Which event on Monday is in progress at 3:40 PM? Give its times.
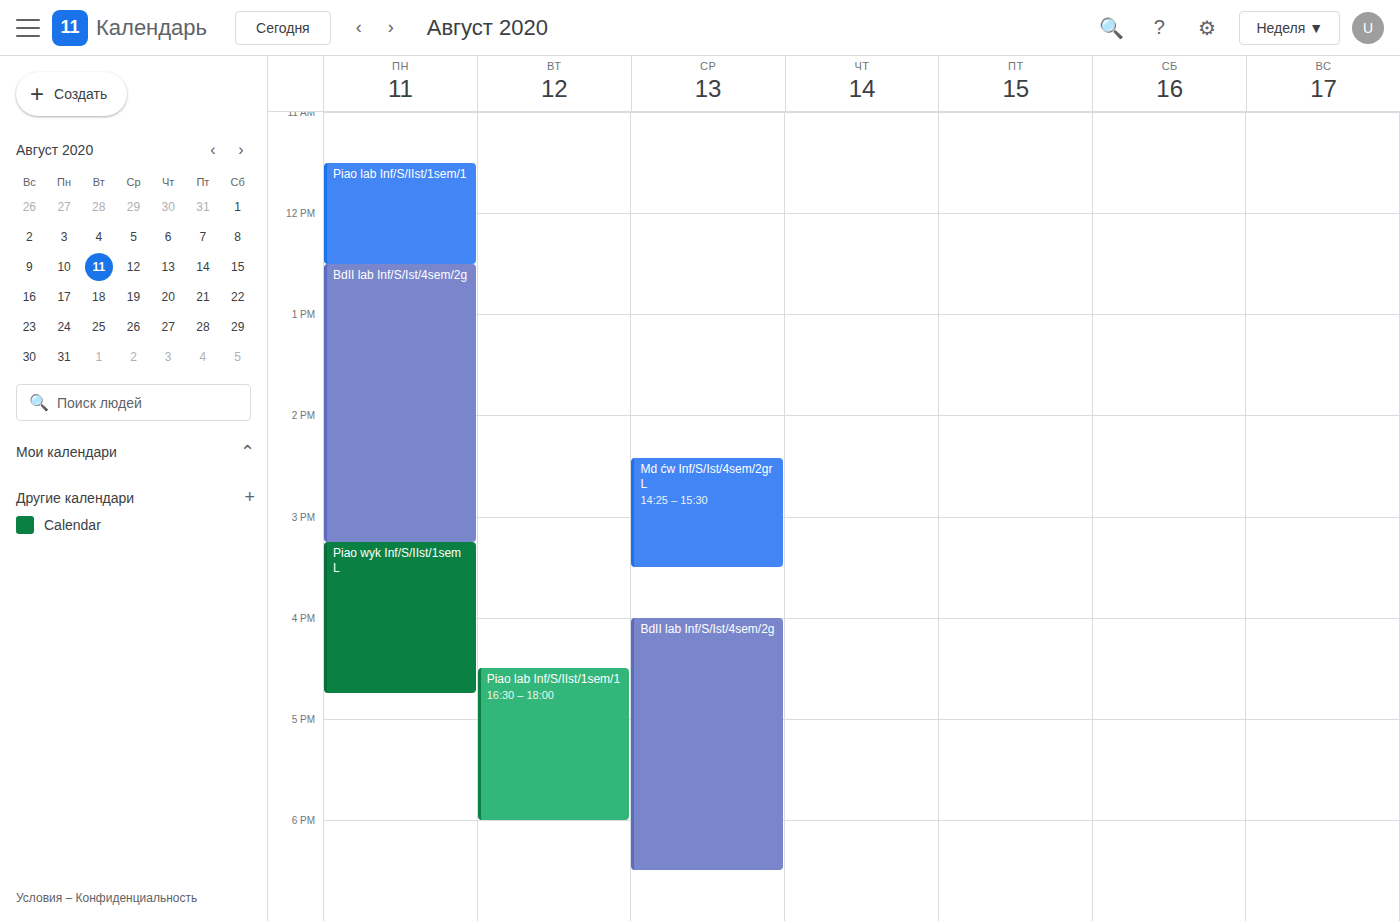
"Piao wyk Inf/S/IIst/1sem L", 3:15 PM to 4:45 PM